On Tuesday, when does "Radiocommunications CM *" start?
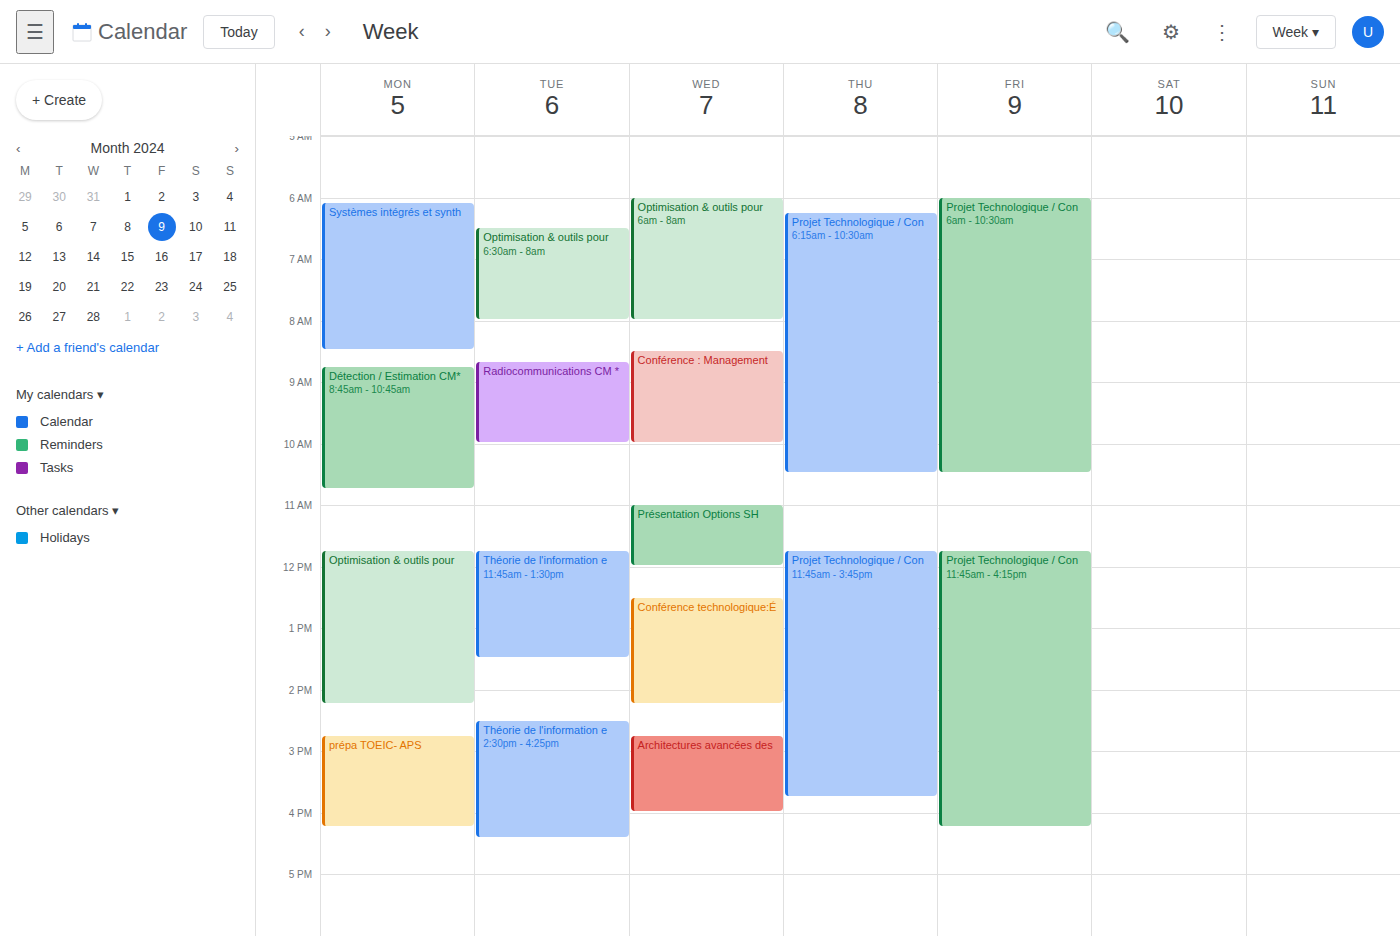
8:40 AM